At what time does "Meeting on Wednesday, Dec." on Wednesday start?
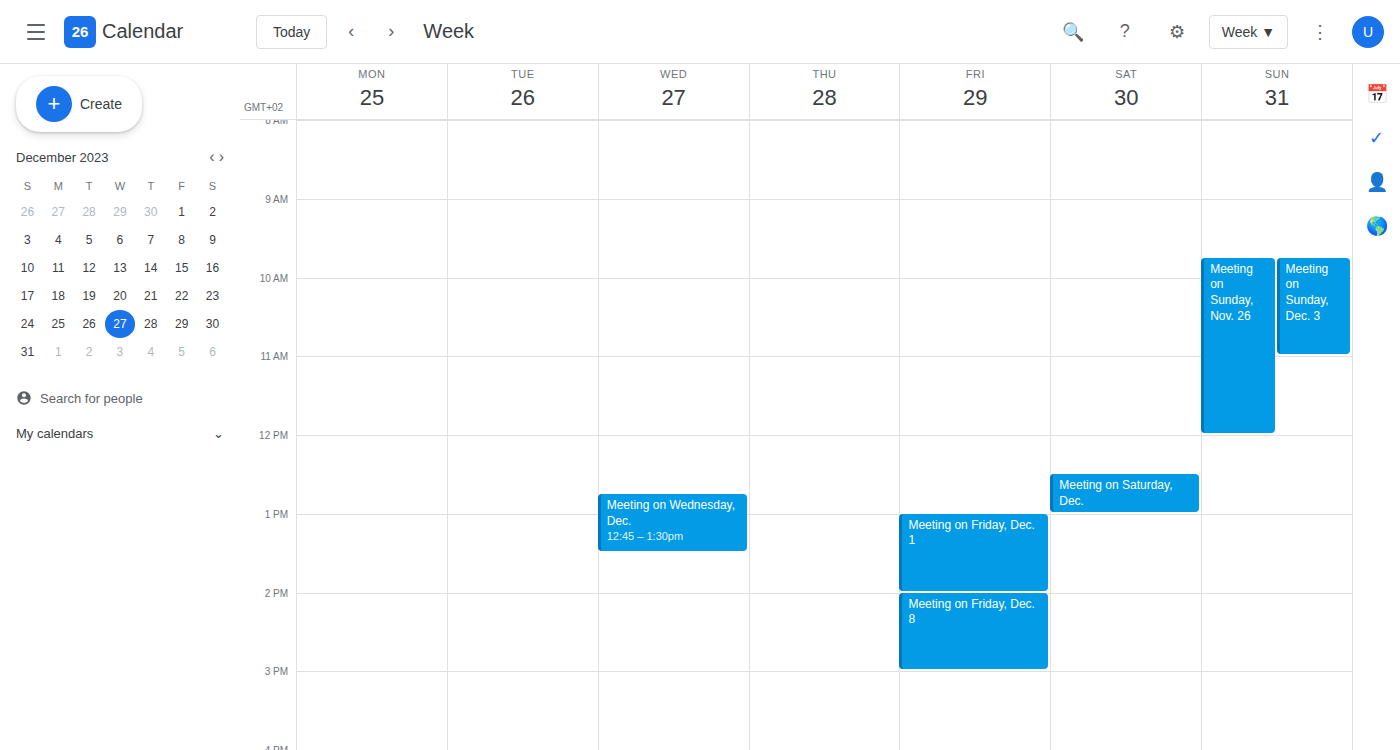
12:45 PM